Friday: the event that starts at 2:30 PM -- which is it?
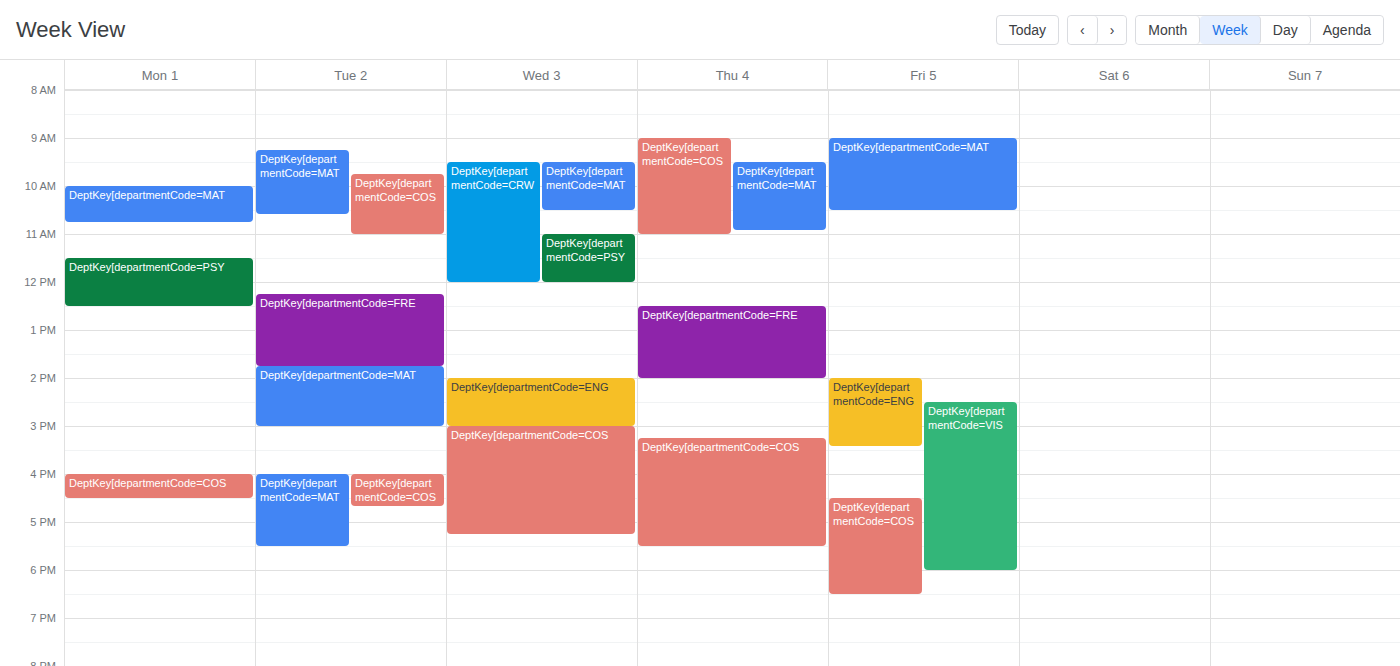
"DeptKey[departmentCode=VIS"